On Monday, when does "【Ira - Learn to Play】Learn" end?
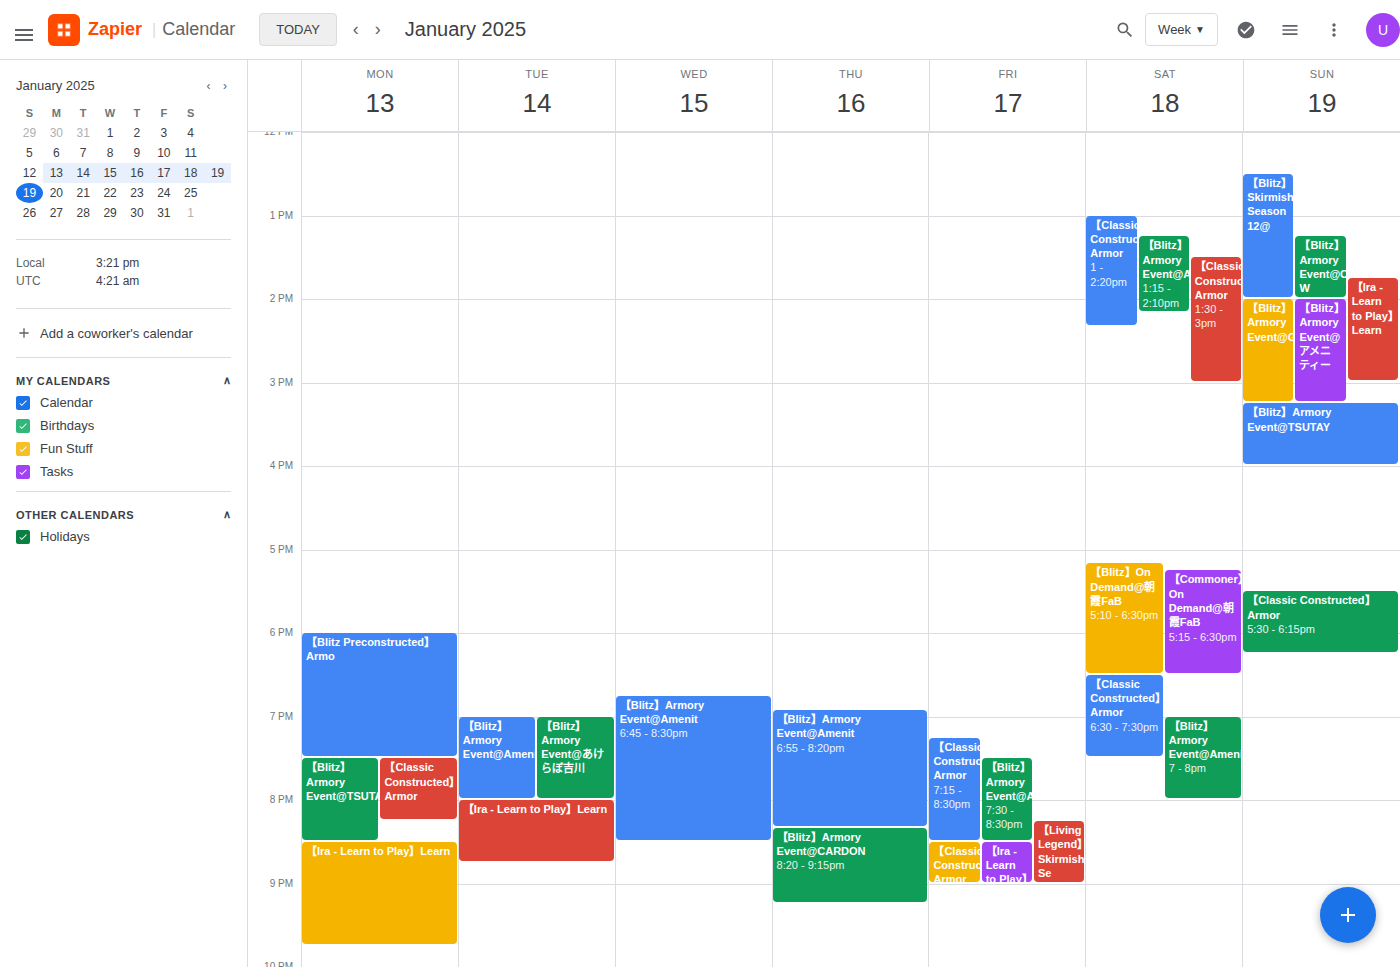
9:45 PM